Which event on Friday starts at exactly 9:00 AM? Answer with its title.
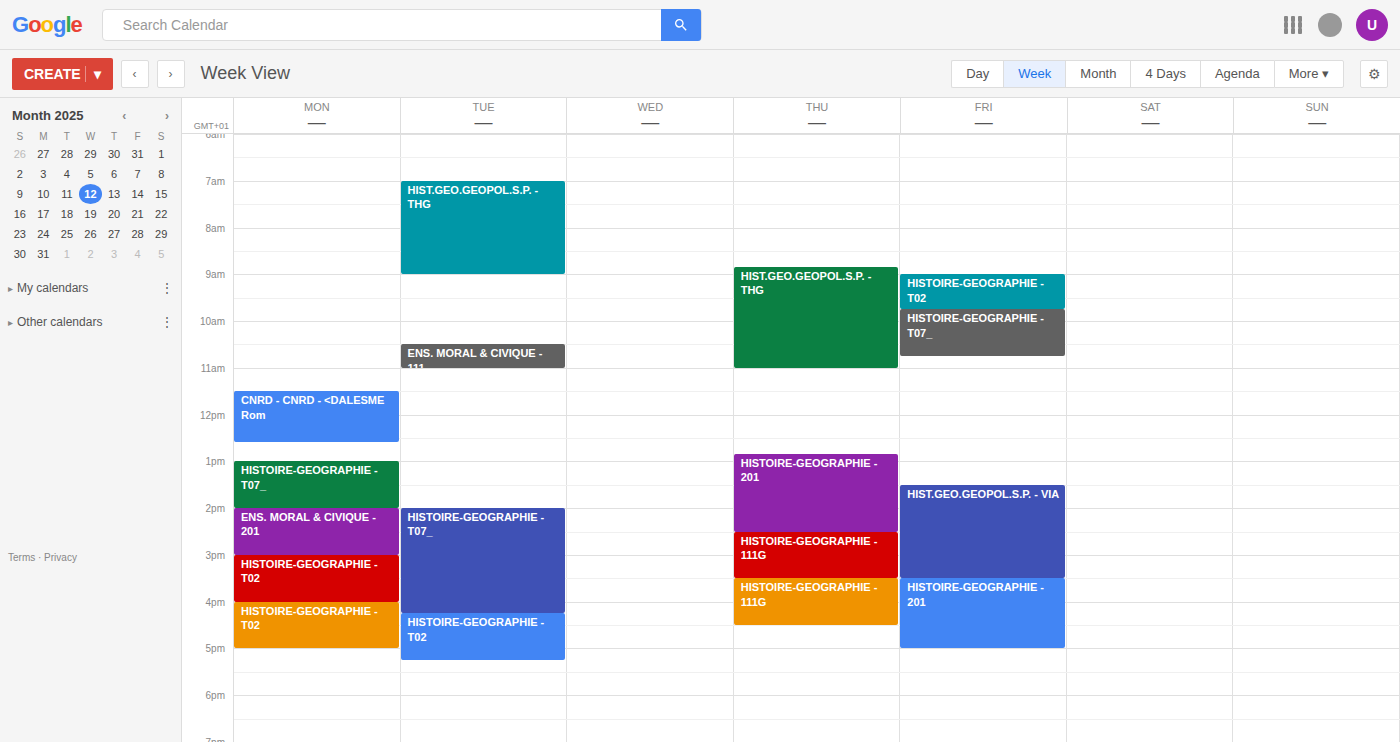
"HISTOIRE-GEOGRAPHIE - T02"